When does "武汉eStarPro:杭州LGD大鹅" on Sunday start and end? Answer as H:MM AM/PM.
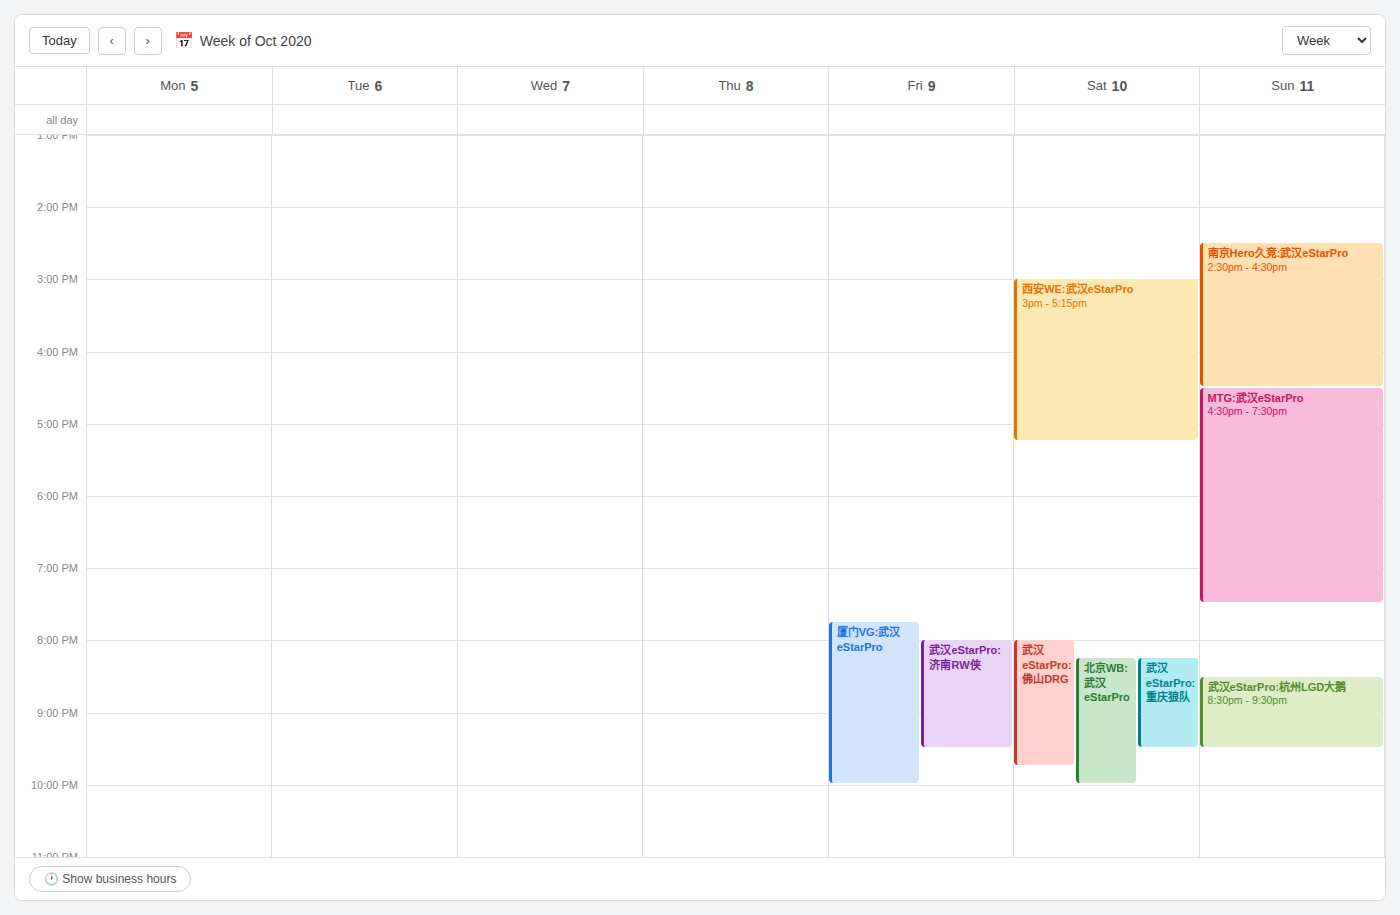
8:30 PM to 9:30 PM